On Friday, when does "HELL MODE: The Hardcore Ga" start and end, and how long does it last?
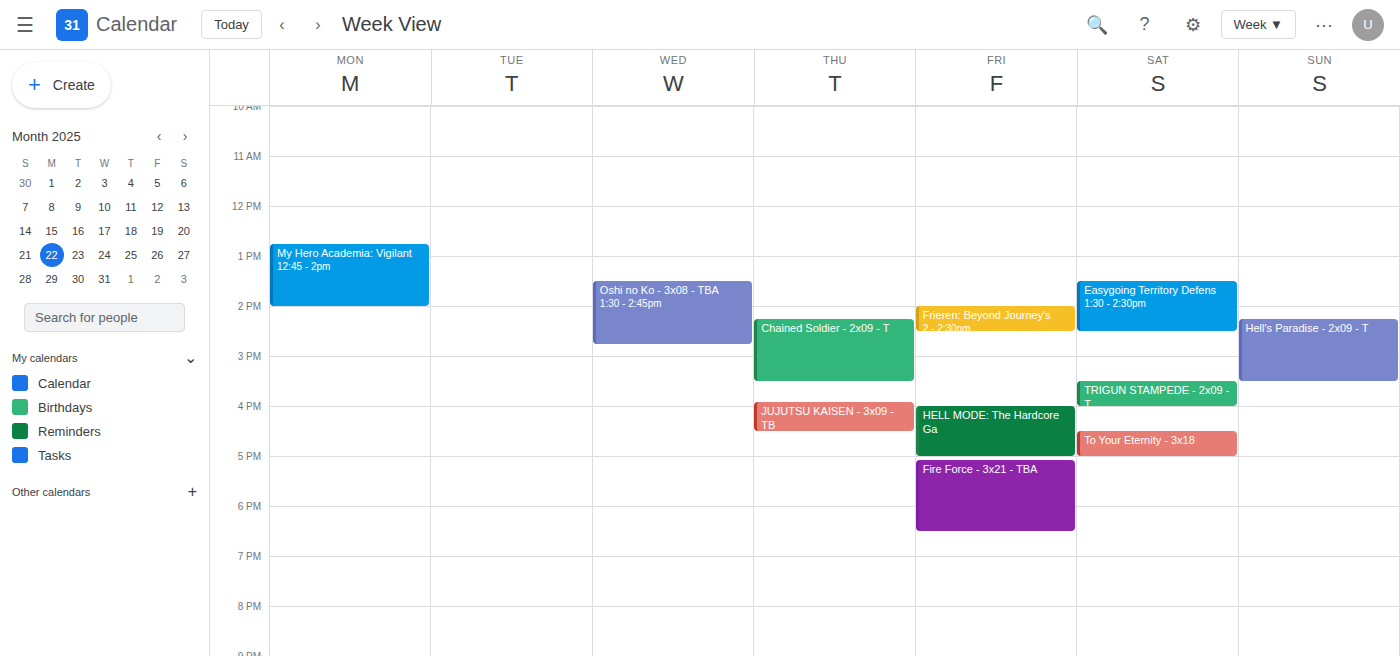
4:00 PM to 5:00 PM, 1 hour